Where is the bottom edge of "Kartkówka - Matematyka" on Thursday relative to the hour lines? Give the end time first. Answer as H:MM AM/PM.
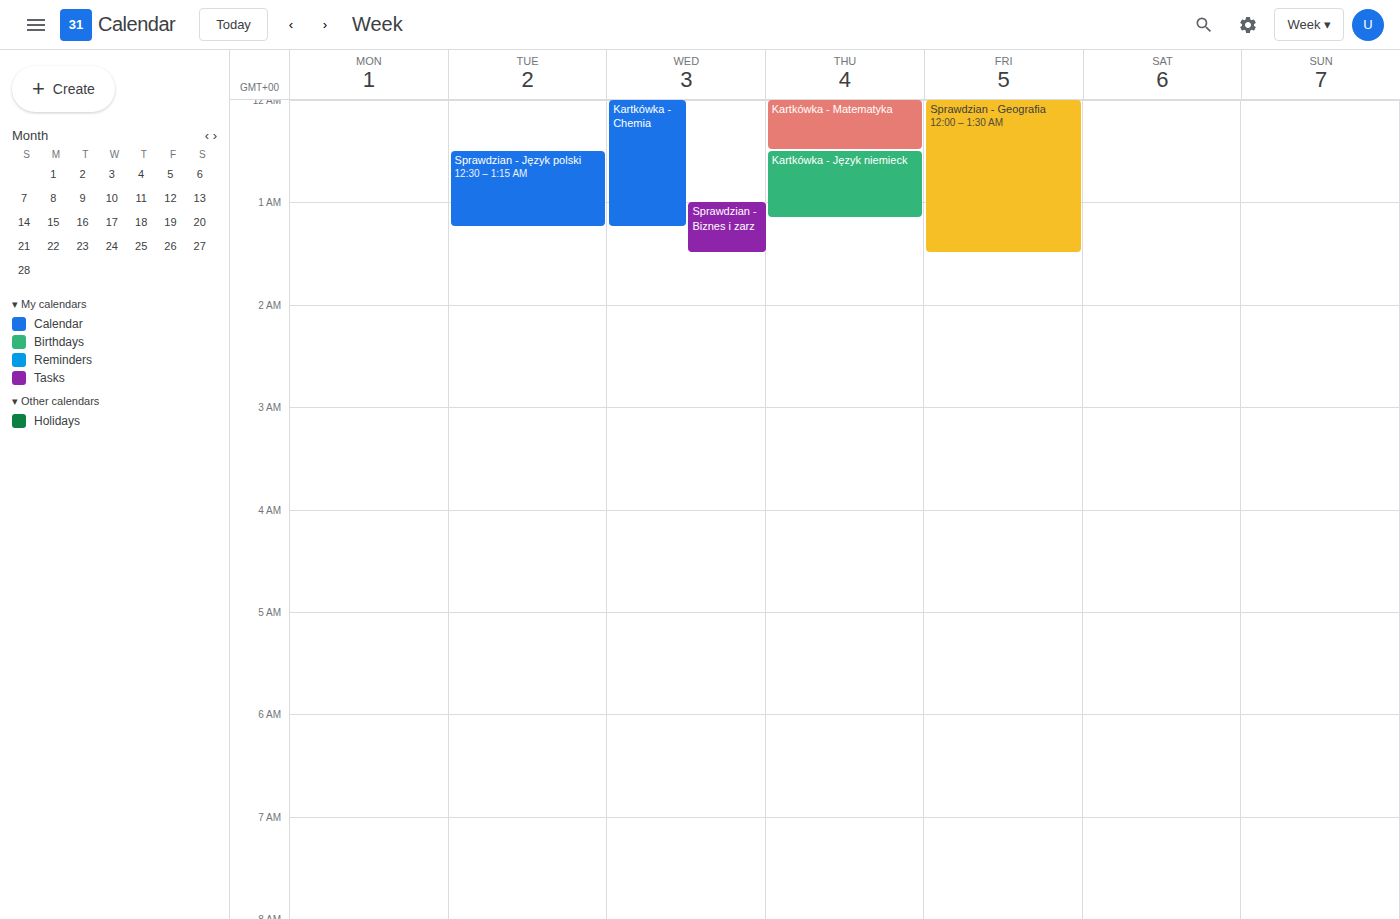
12:30 AM -- halfway between the 12 AM and 1 AM lines.